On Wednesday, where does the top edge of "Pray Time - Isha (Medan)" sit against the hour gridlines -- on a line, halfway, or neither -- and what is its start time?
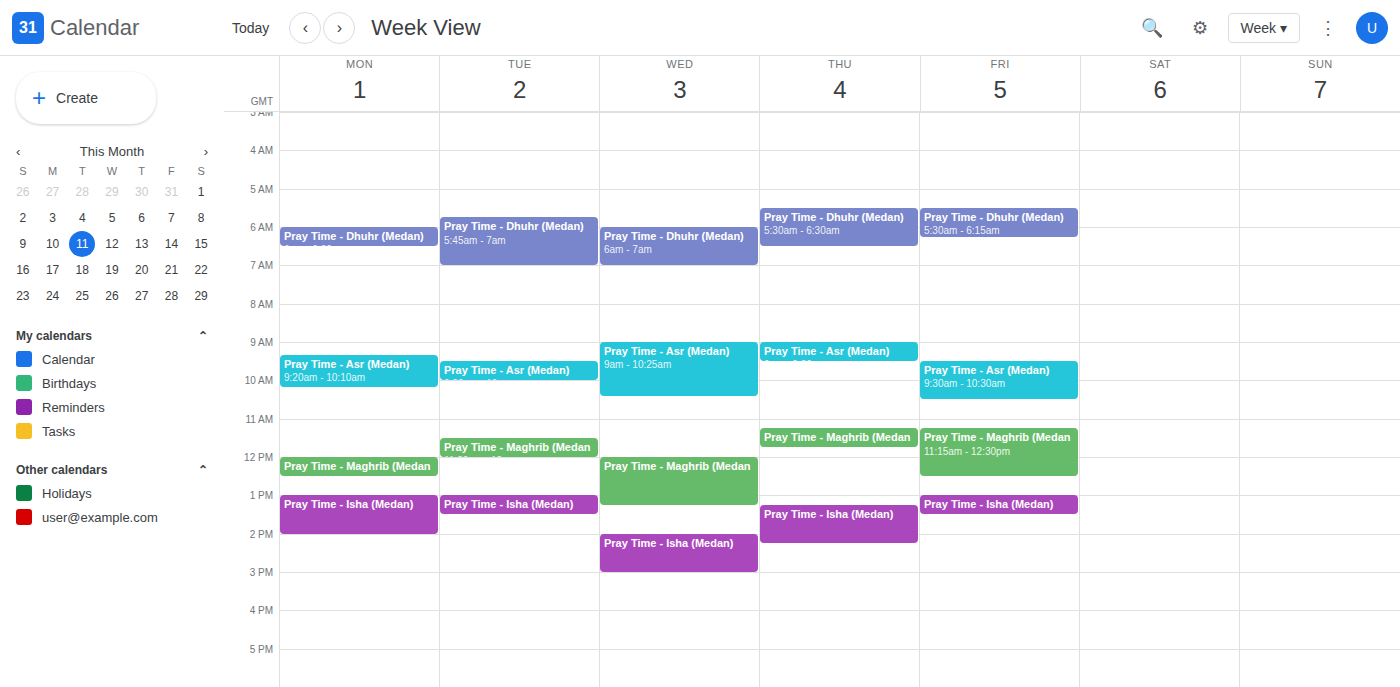
2:00 PM -- exactly on the 2 PM line.